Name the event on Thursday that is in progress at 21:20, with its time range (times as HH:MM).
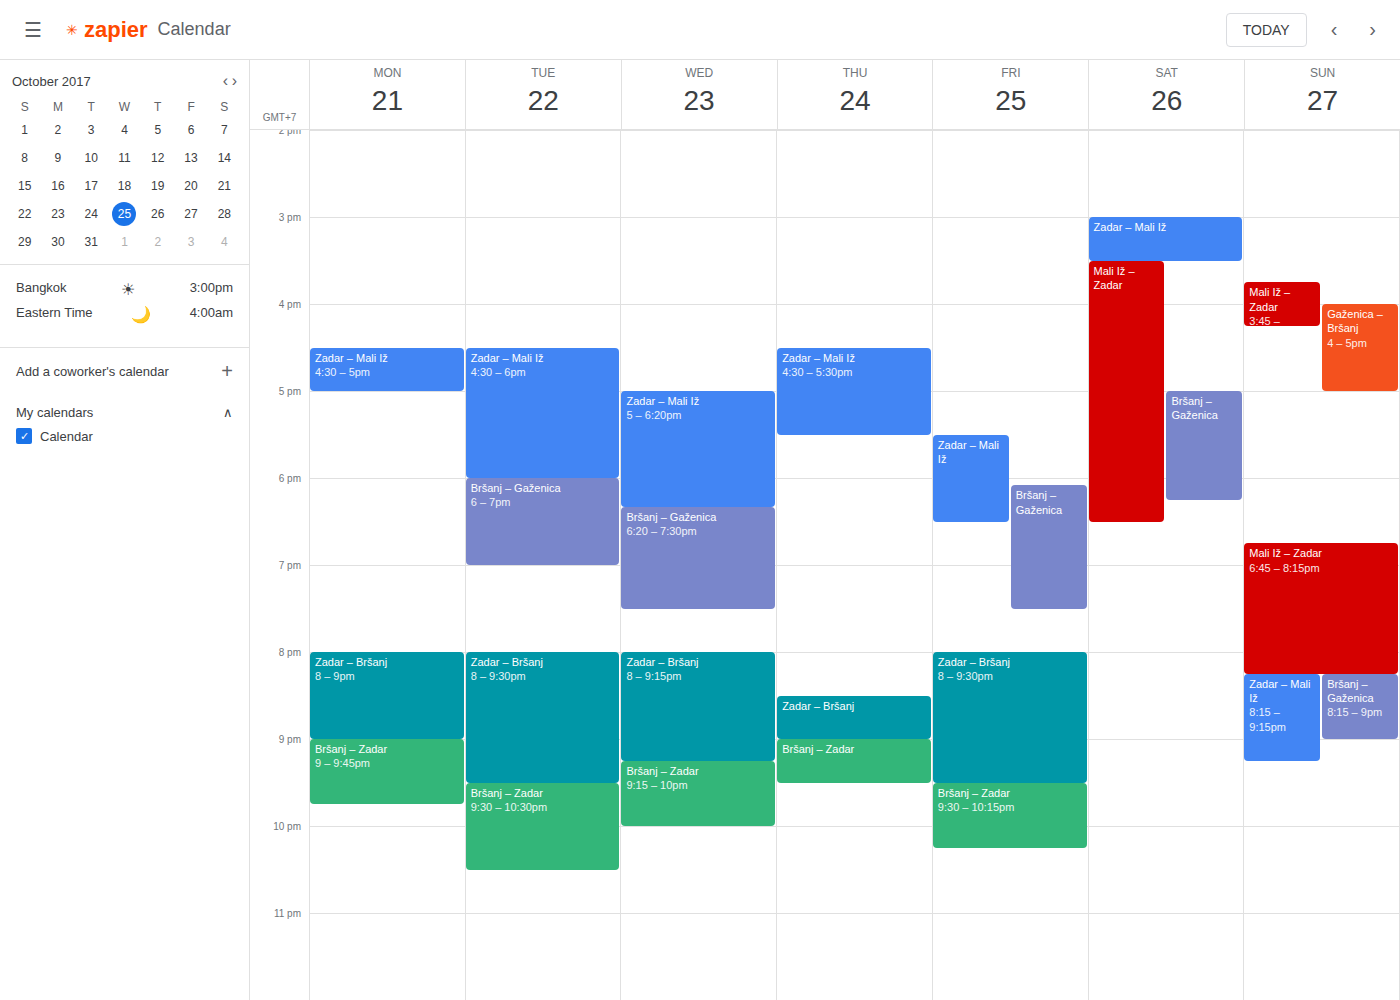
"Bršanj – Zadar", 21:00 to 21:30